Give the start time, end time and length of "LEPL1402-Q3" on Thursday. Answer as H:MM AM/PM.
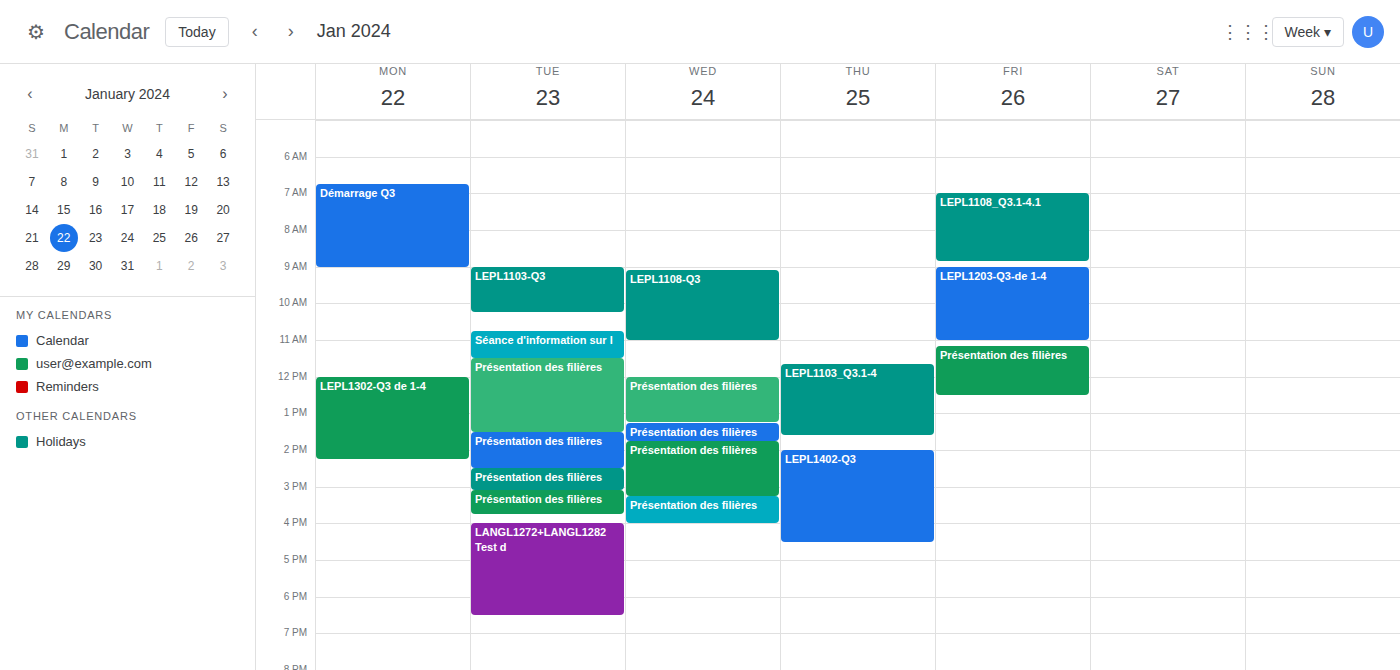
2:00 PM to 4:30 PM, 2 hours 30 minutes